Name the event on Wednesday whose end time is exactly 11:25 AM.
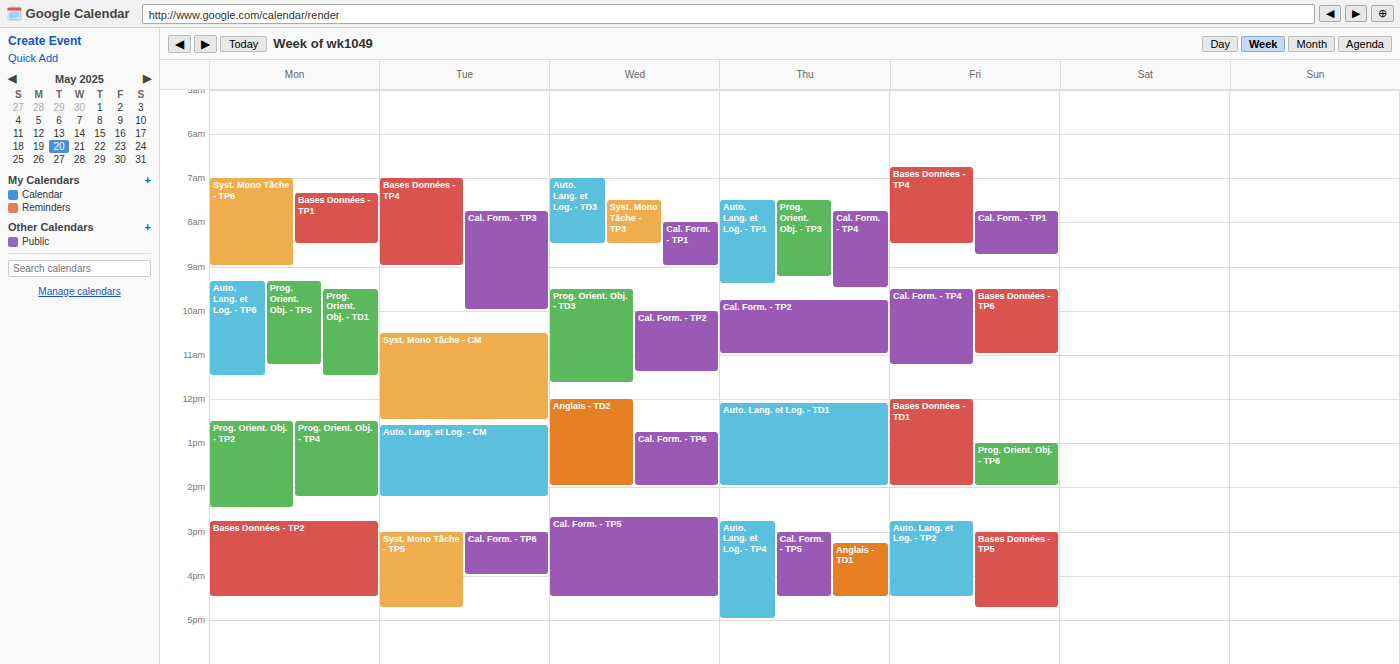
"Cal. Form. - TP2"